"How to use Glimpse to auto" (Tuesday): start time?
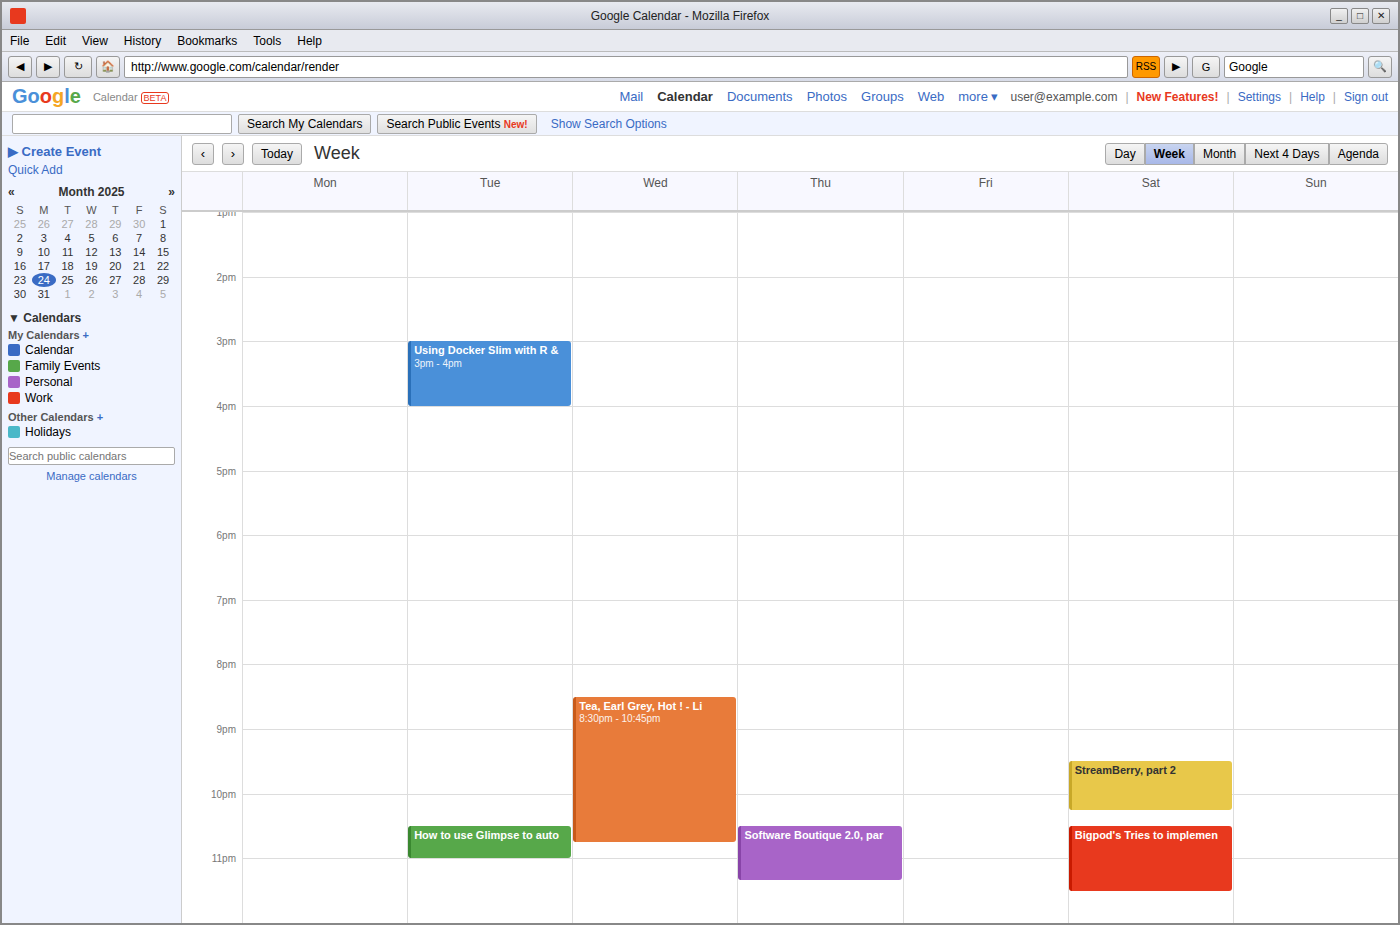
10:30 PM